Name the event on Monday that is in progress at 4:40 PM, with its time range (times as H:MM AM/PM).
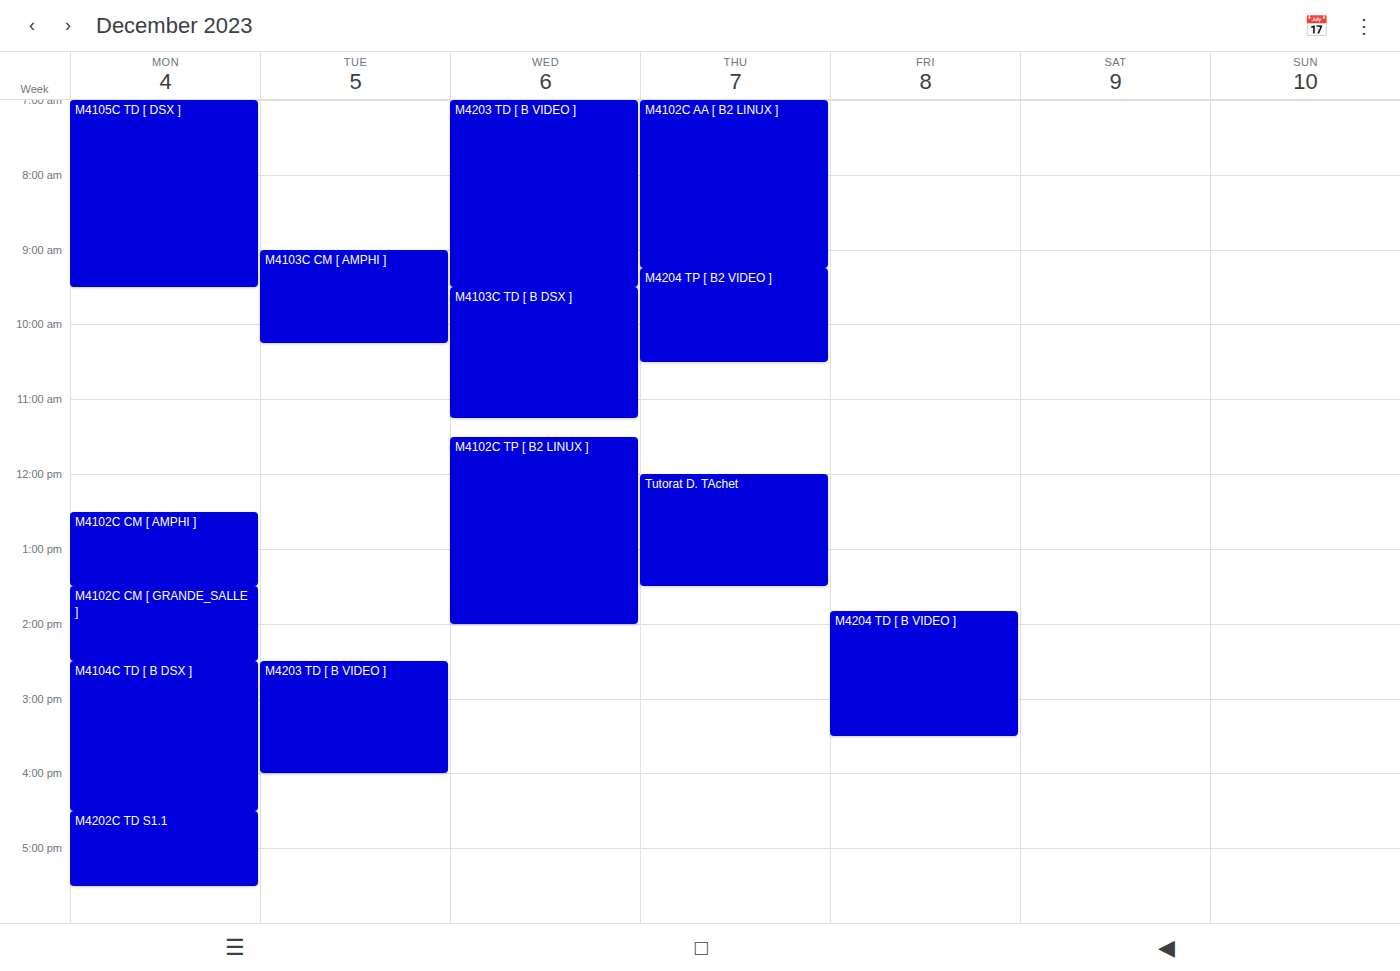
"M4202C TD S1.1", 4:30 PM to 5:30 PM